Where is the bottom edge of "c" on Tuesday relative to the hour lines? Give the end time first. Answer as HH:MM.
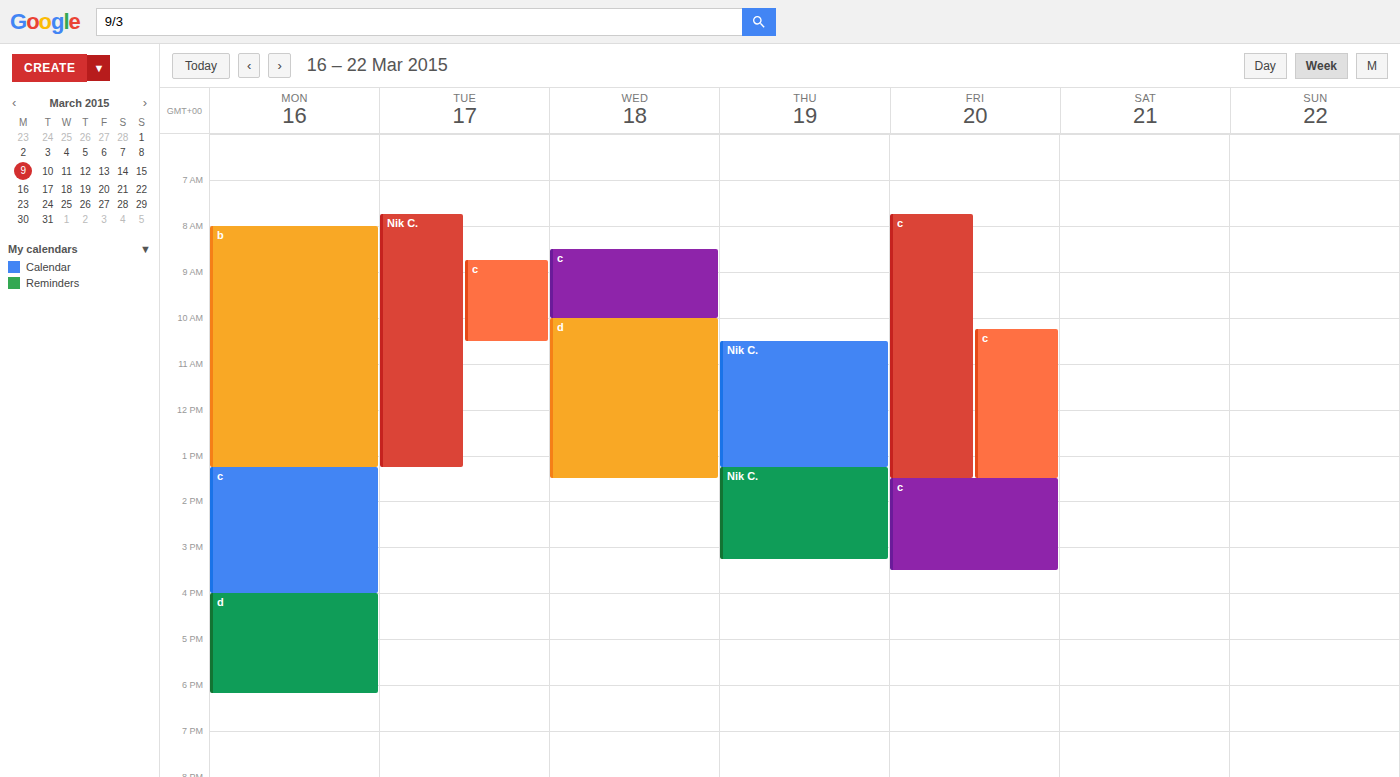
10:30 -- halfway between the 10:00 and 11:00 lines.